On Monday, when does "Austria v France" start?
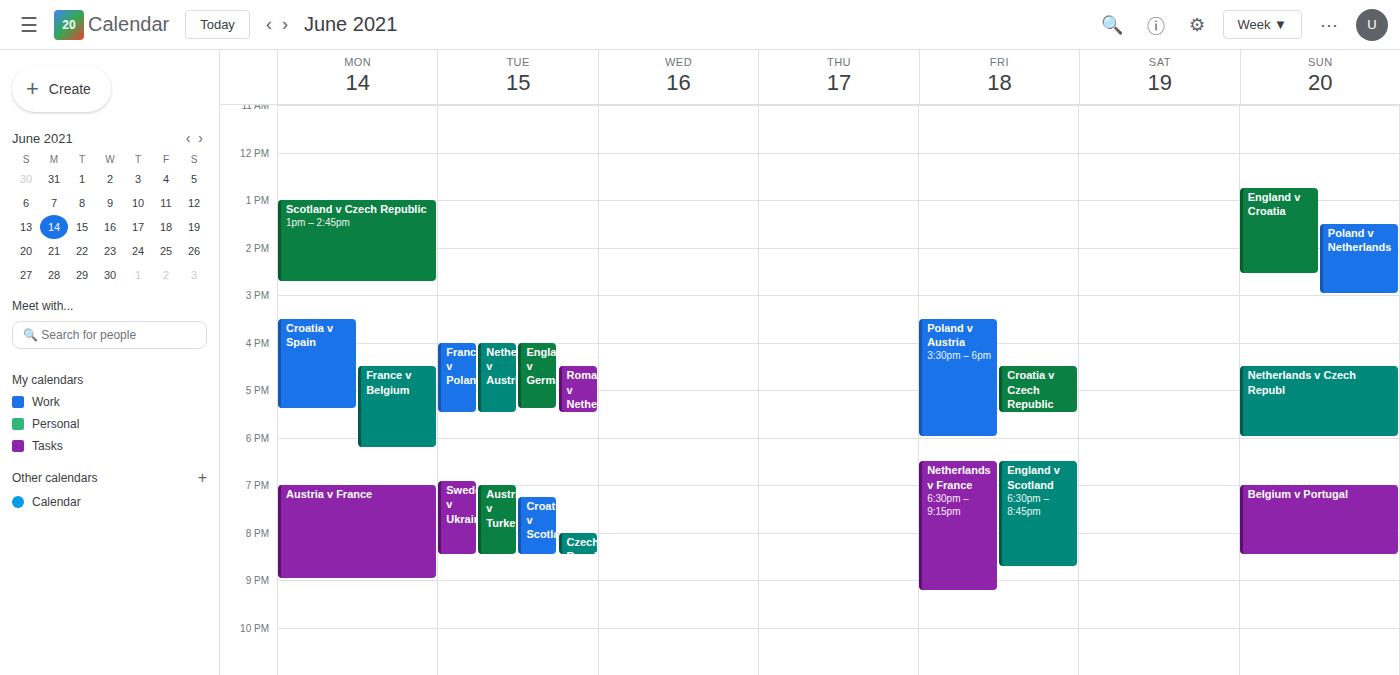
7:00 PM